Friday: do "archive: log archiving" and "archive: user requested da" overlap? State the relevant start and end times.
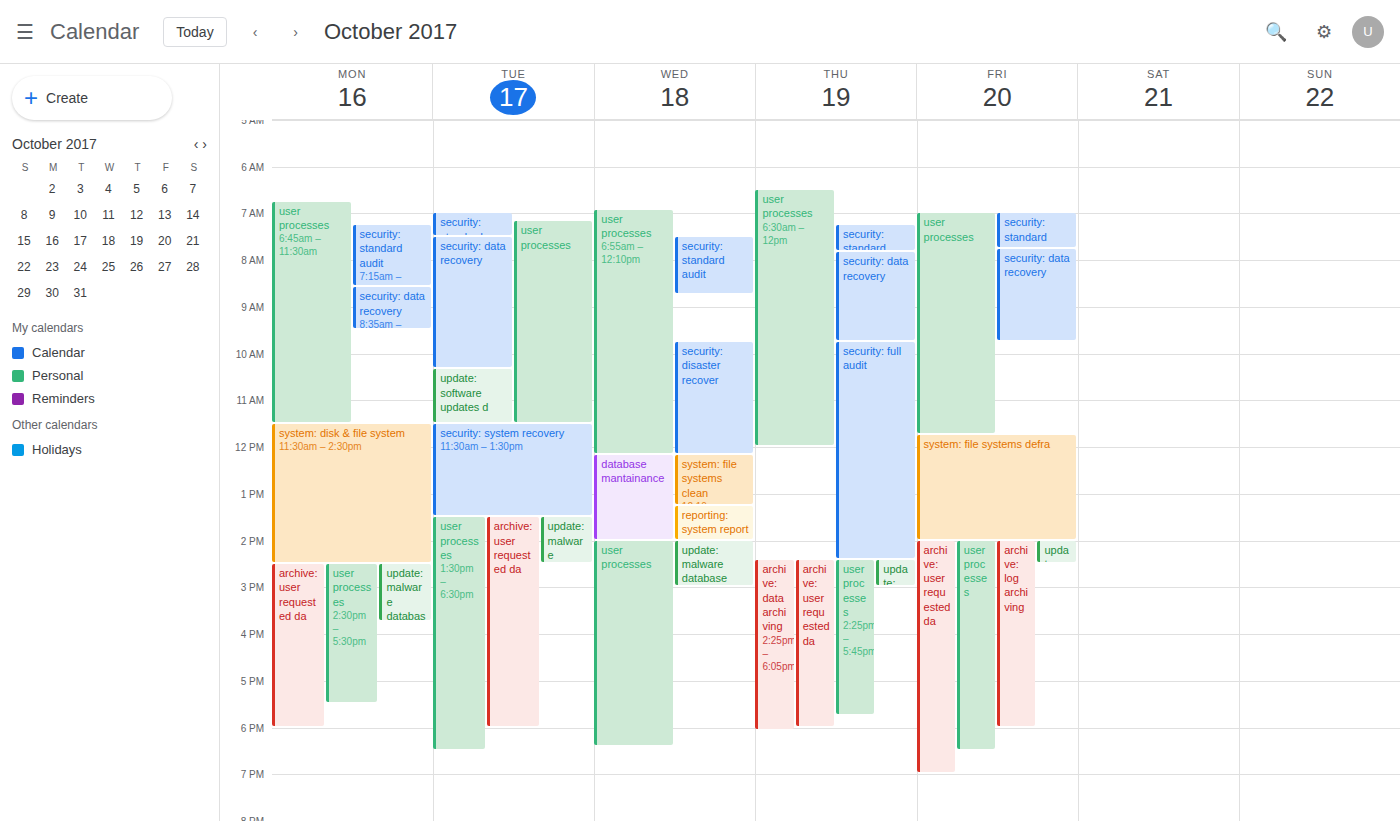
"archive: log archiving" runs 2:00 PM to 6:00 PM, inside "archive: user requested da" -- they overlap.